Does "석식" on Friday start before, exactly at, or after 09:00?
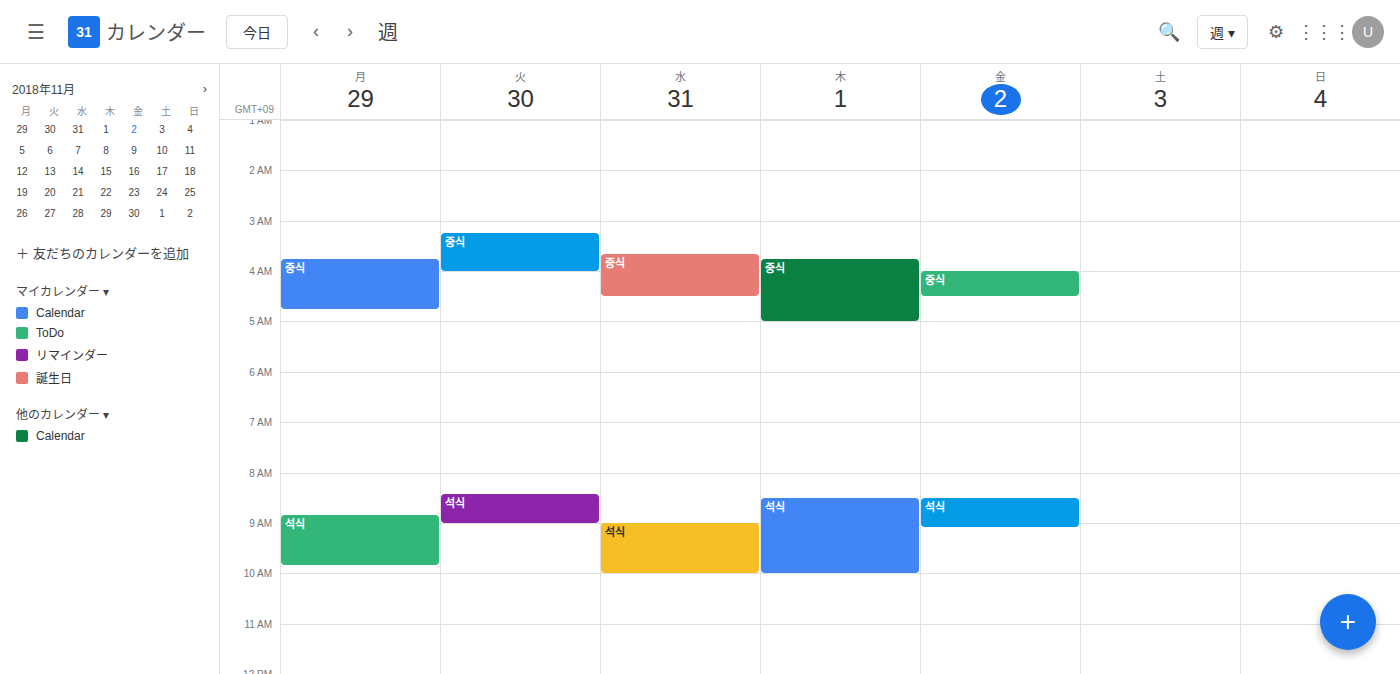
08:30 -- before 09:00, 30 minutes above the 09:00 line.